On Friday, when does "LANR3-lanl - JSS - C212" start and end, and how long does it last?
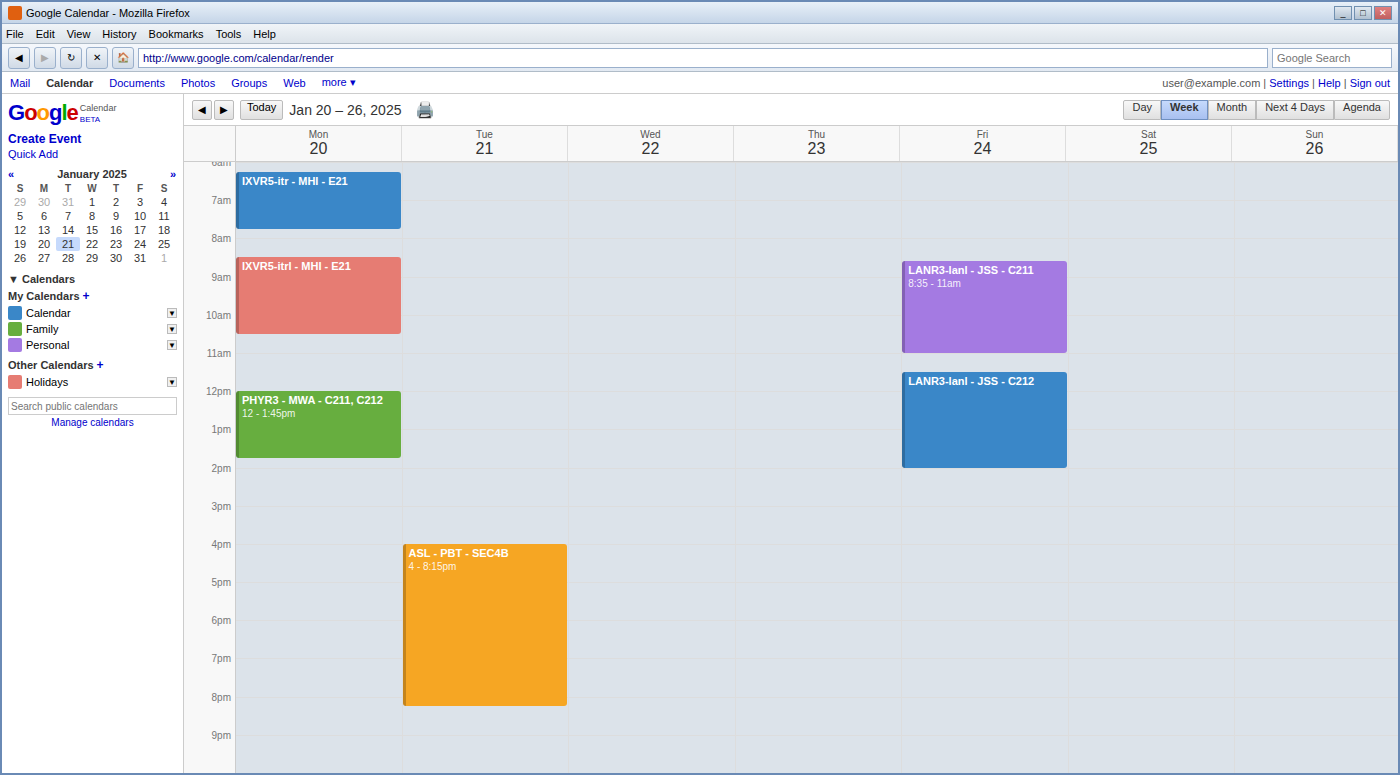
11:30 AM to 2:00 PM, 2 hours 30 minutes